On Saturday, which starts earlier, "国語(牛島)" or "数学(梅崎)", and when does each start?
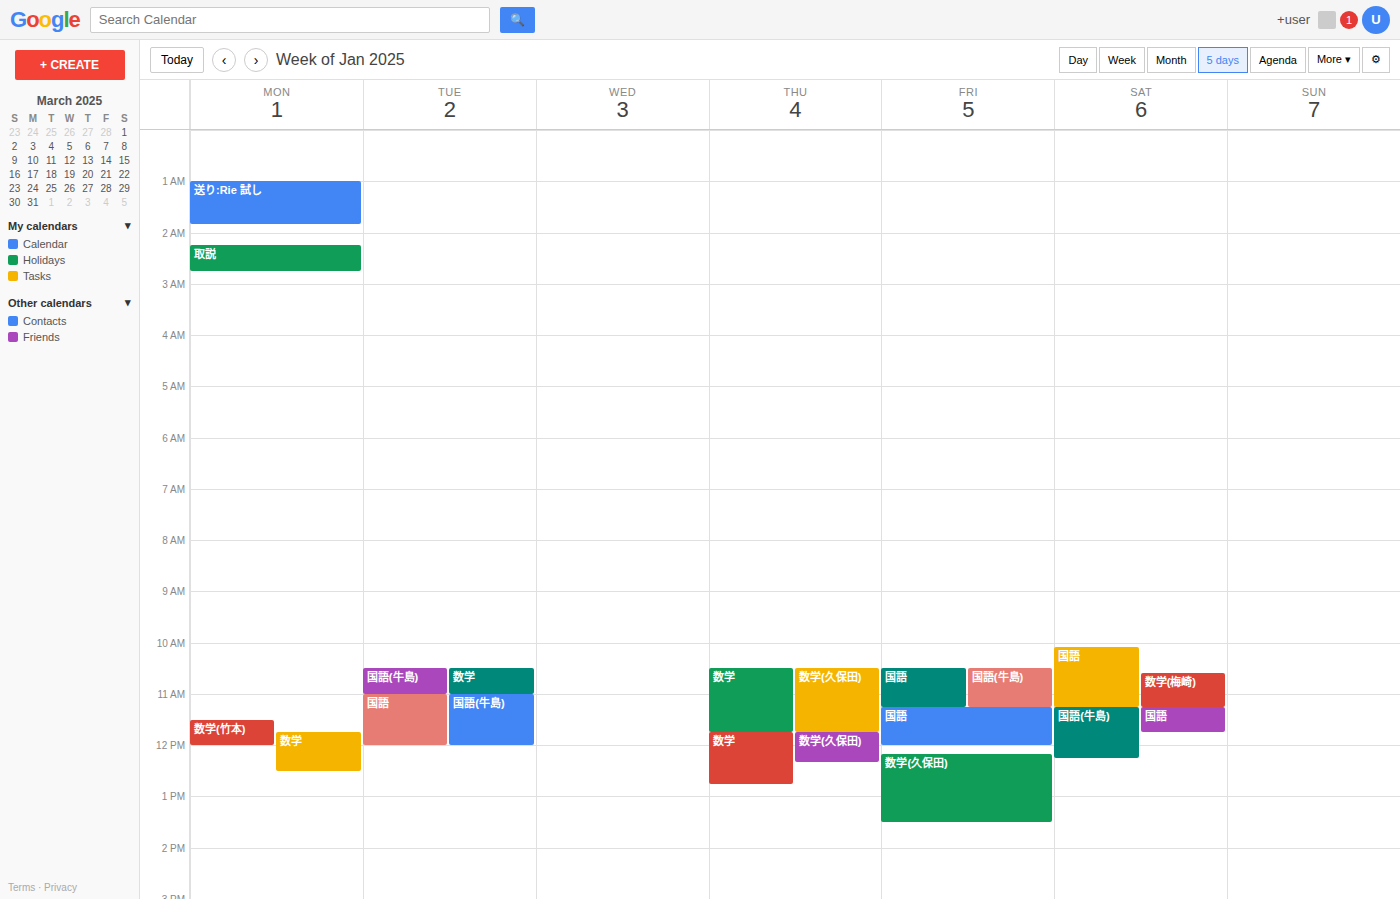
"数学(梅崎)" 10:35 AM; "国語(牛島)" 11:15 AM.